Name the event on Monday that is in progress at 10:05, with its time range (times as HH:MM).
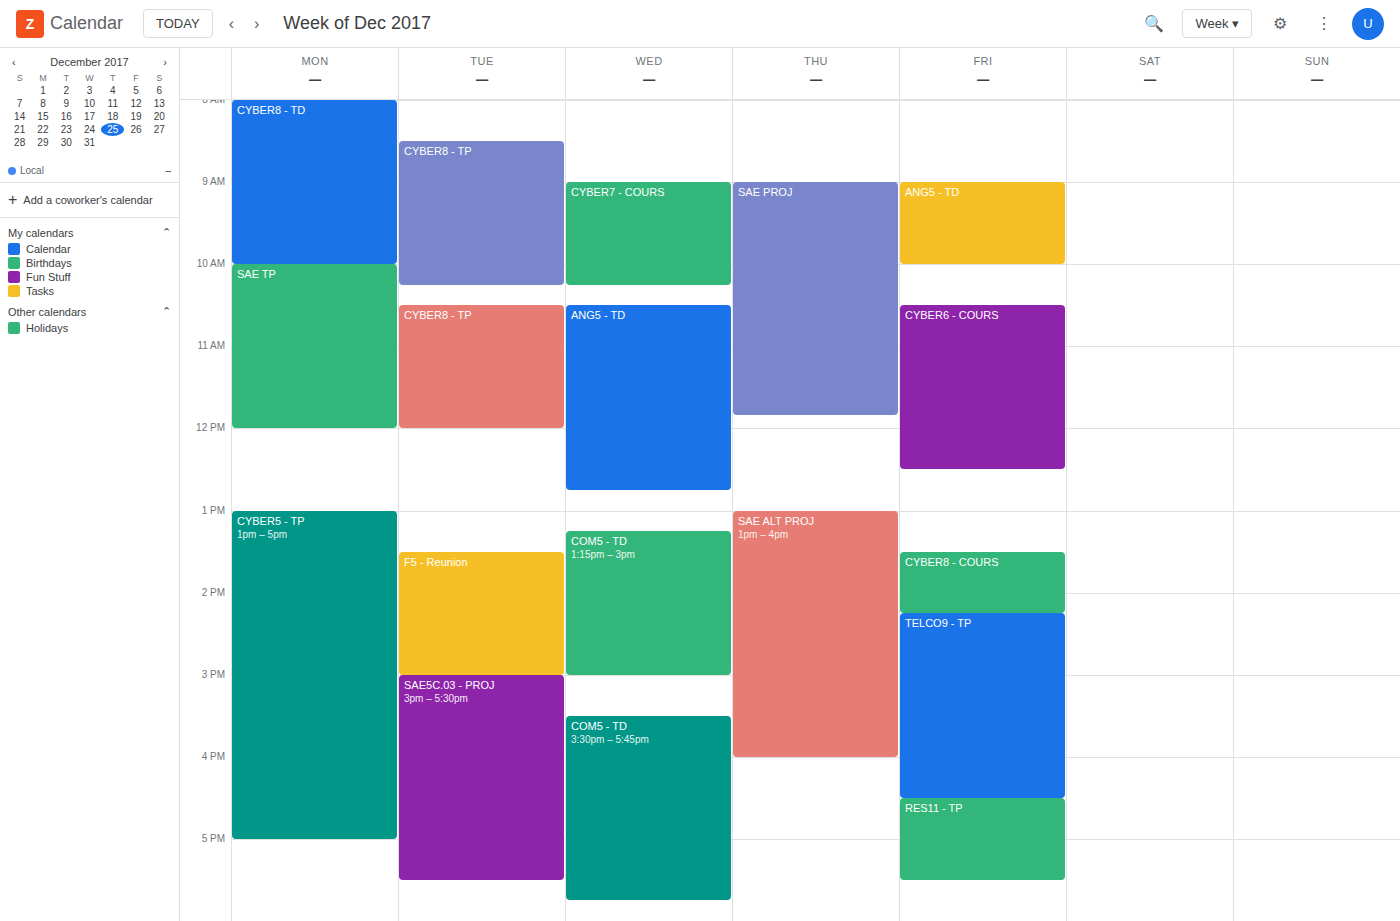
"SAE TP", 10:00 to 12:00